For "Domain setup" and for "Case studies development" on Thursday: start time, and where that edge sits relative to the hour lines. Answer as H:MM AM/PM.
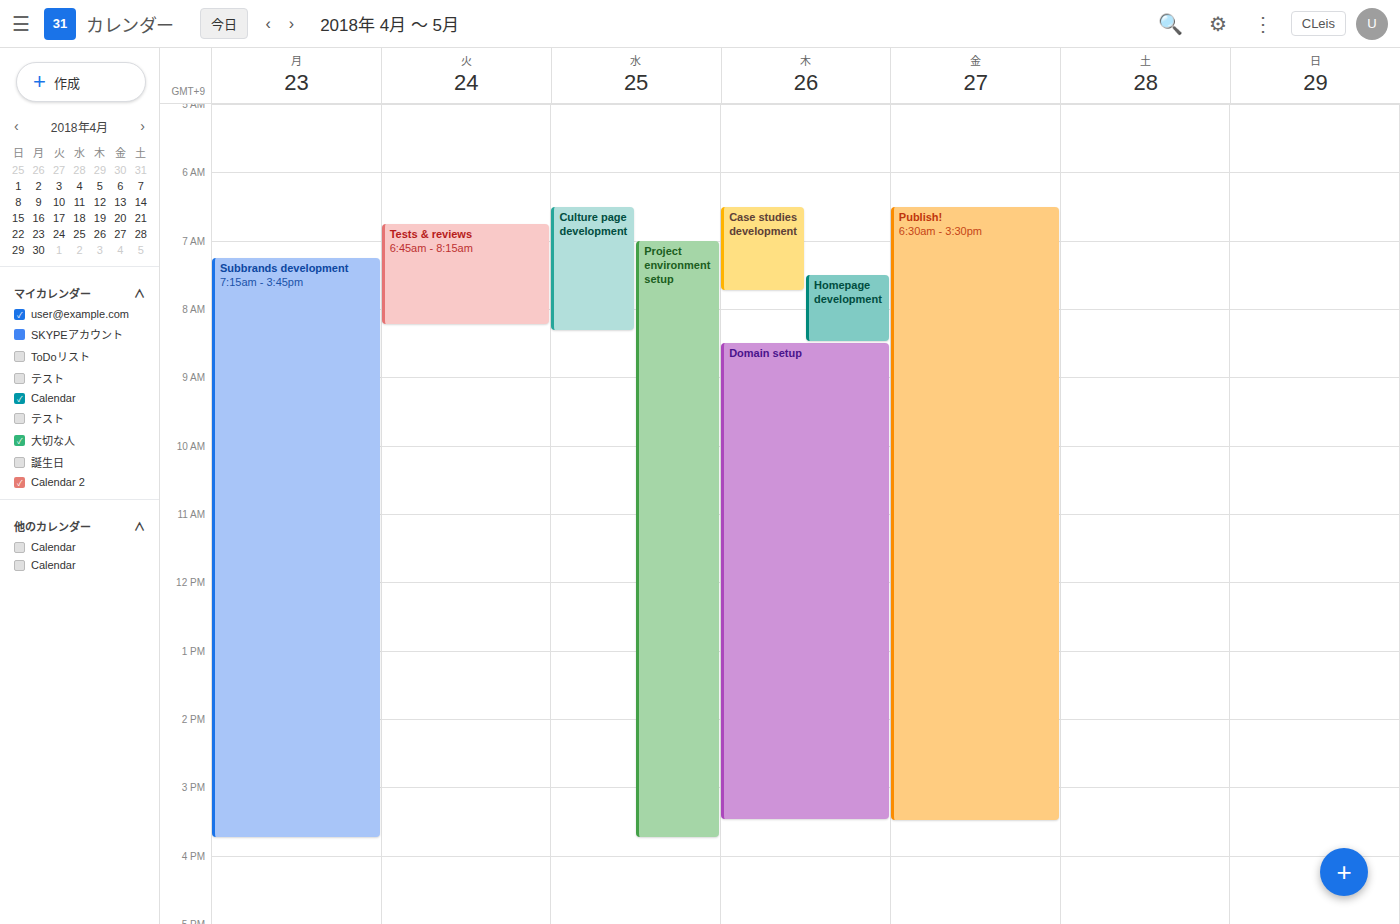
"Domain setup": 8:30 AM, halfway between the 8 AM and 9 AM lines. "Case studies development": 6:30 AM, halfway between the 6 AM and 7 AM lines.